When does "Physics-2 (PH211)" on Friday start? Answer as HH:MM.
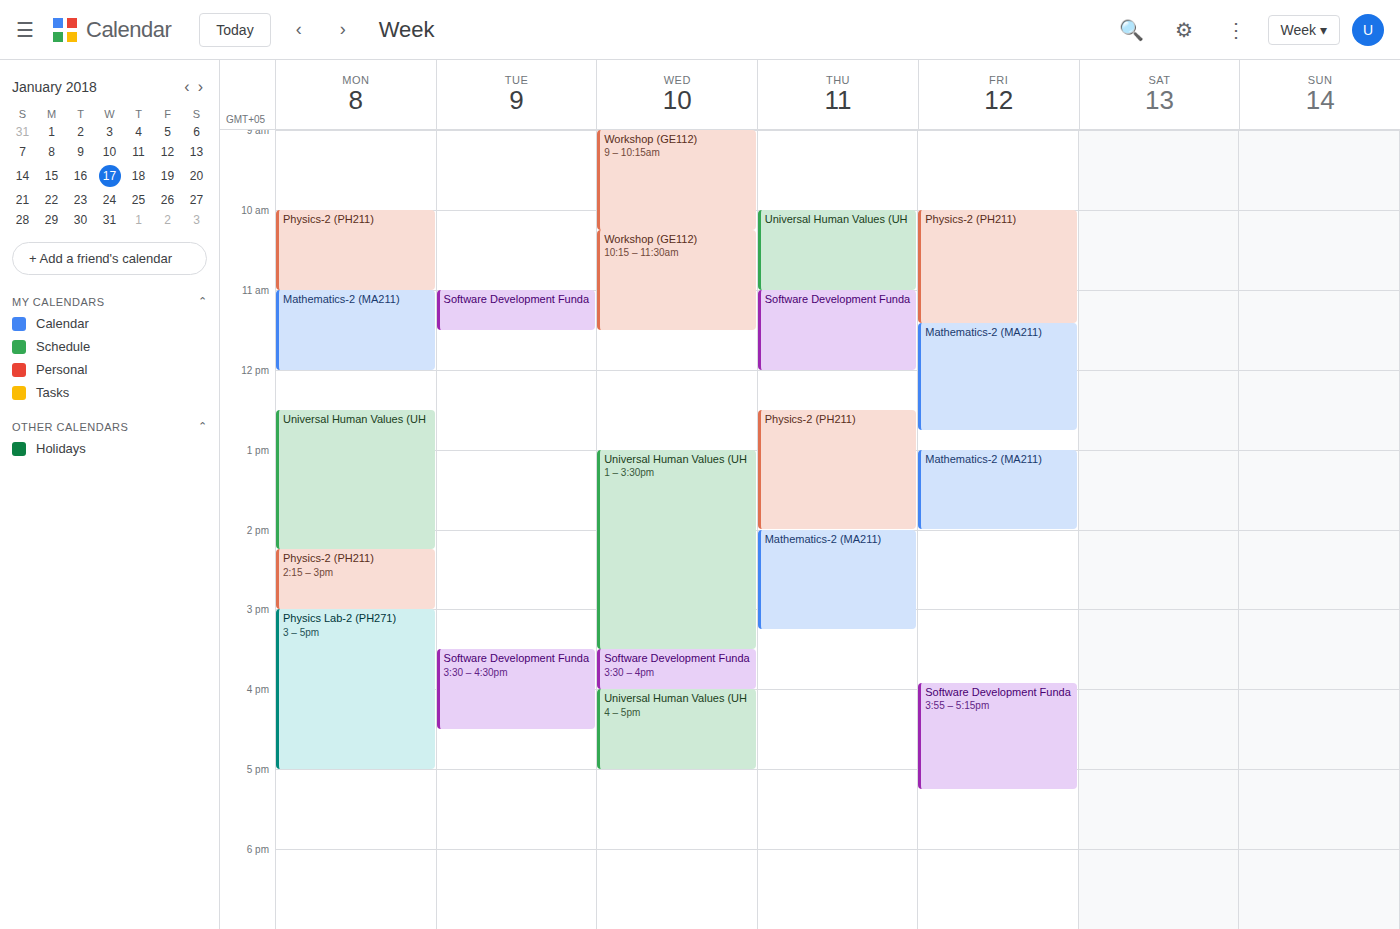
10:00